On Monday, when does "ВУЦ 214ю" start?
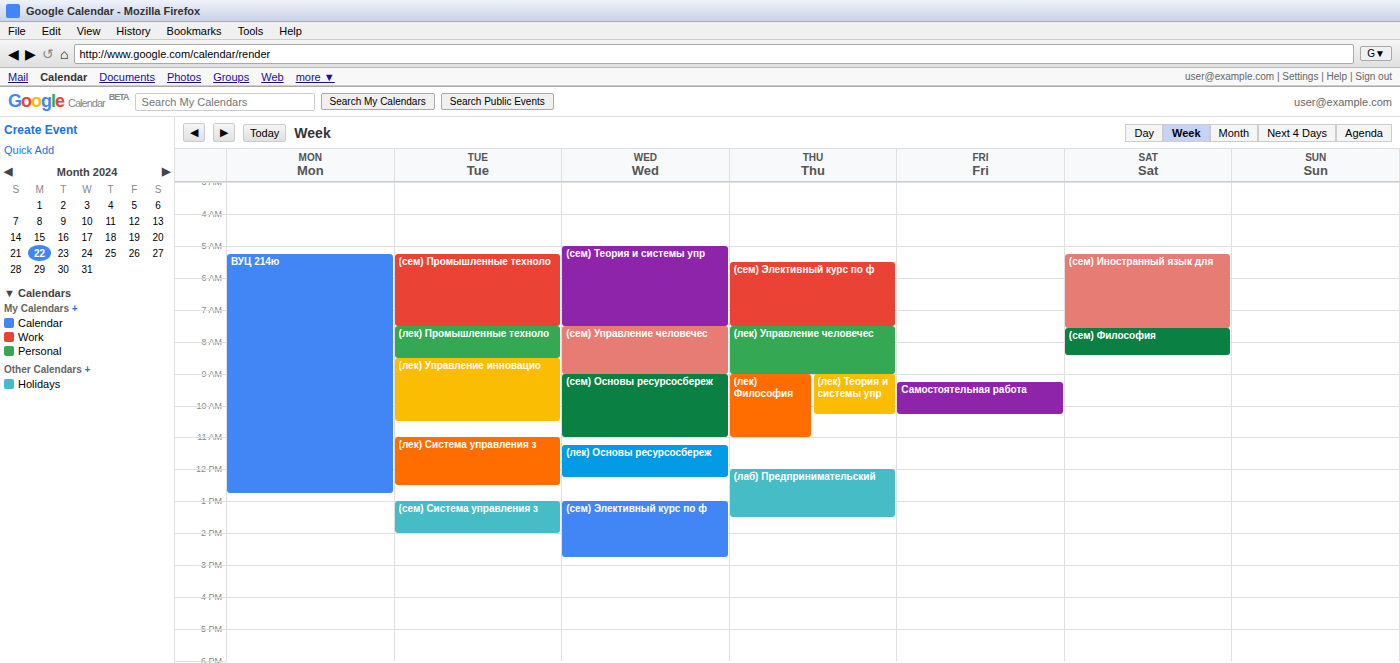
05:15